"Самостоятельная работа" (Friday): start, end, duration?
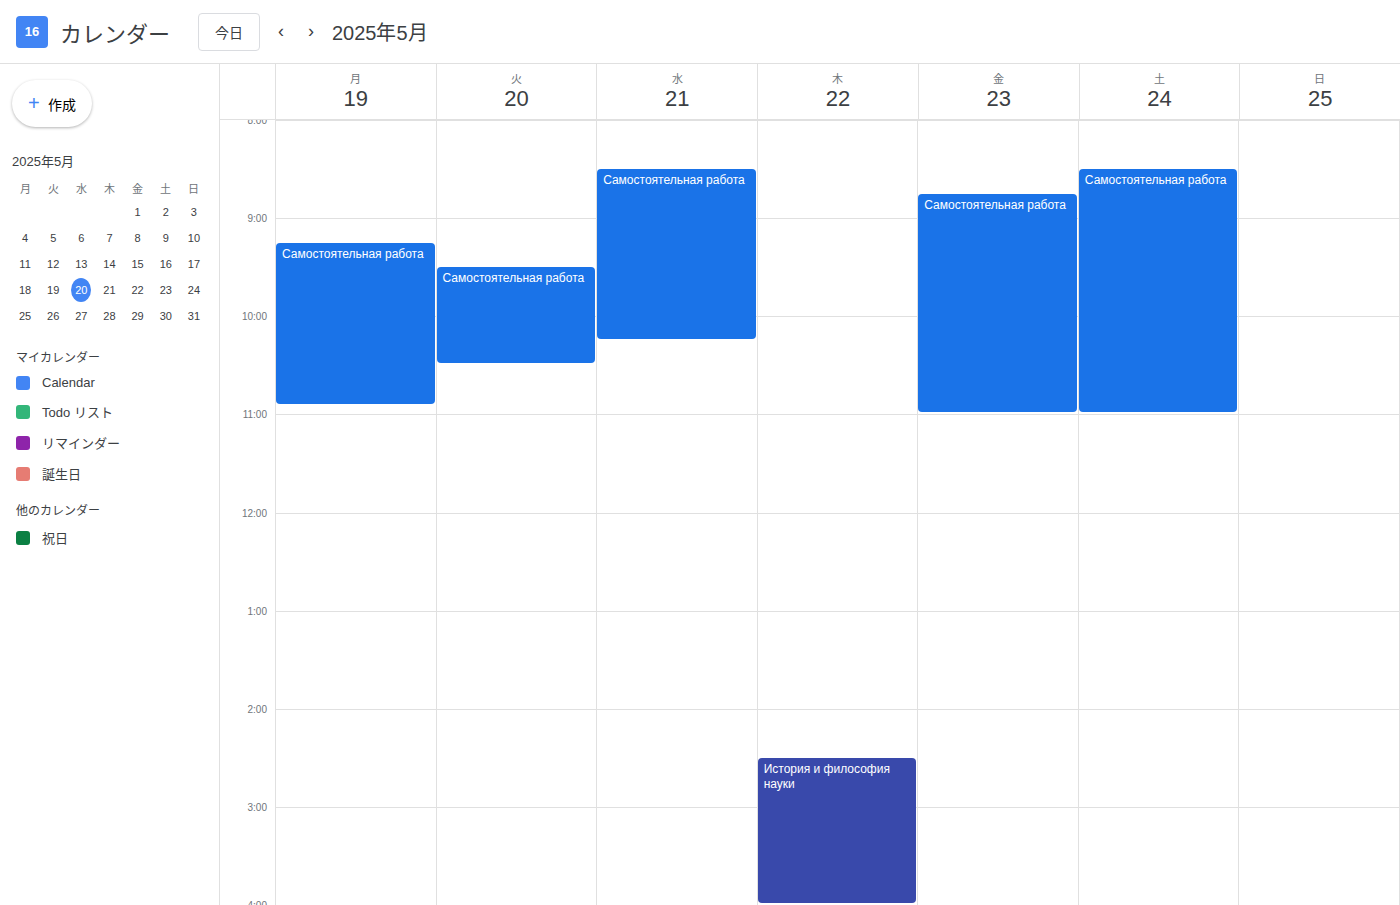
08:45 to 11:00, 2 hours 15 minutes